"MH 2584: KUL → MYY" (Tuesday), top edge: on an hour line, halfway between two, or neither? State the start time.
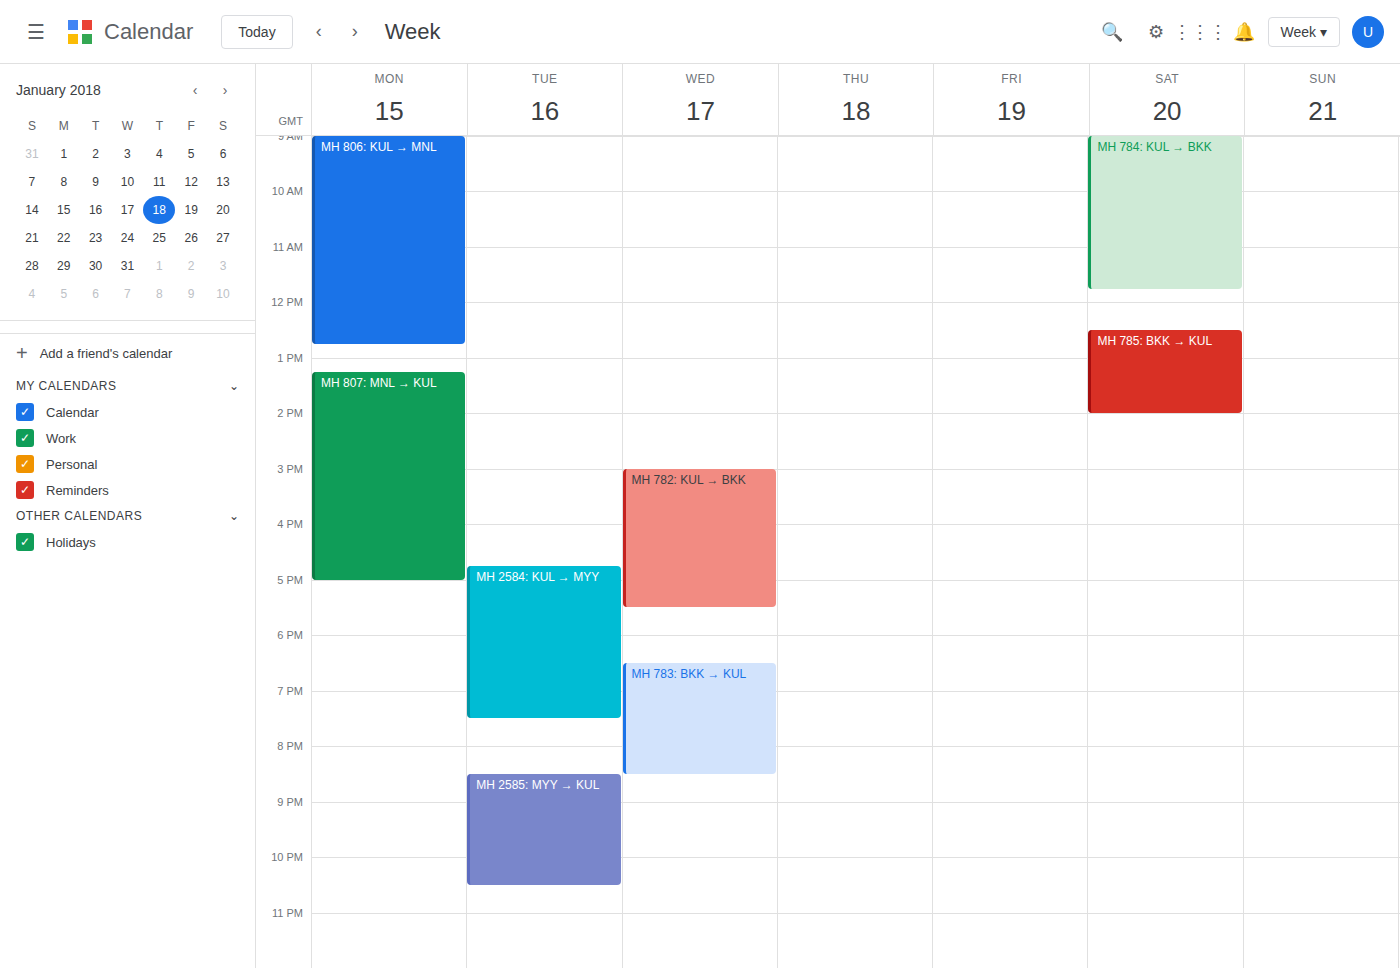
4:45 PM -- neither: three quarters of the way from the 4 PM line to the 5 PM line.